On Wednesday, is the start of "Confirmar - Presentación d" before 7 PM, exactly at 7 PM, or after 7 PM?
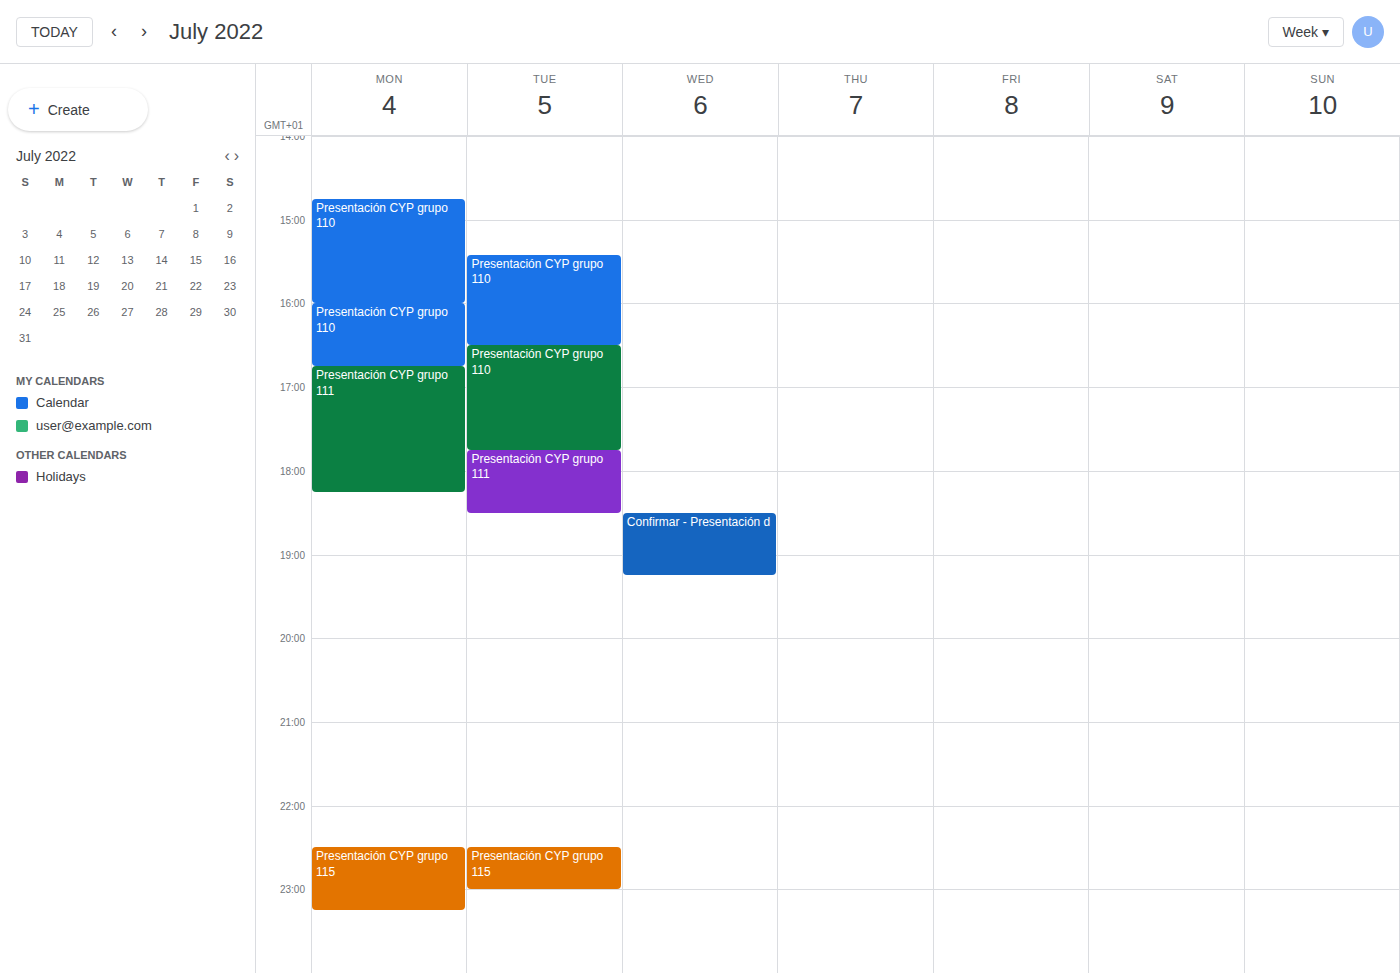
6:30 PM -- before 7 PM, 30 minutes above the 7 PM line.